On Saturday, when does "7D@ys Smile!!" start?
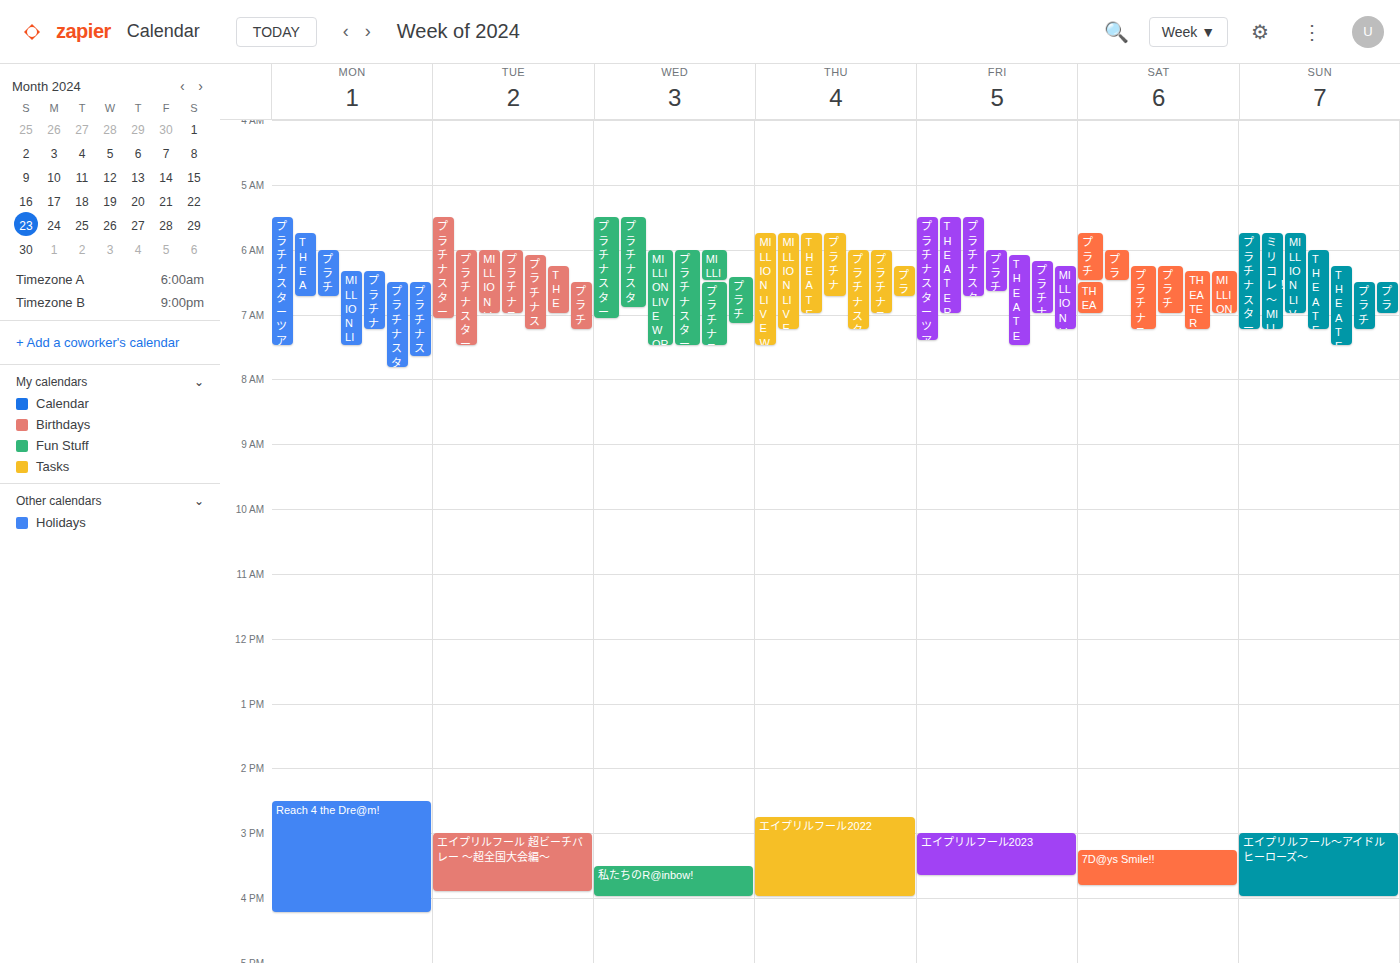
3:15 PM